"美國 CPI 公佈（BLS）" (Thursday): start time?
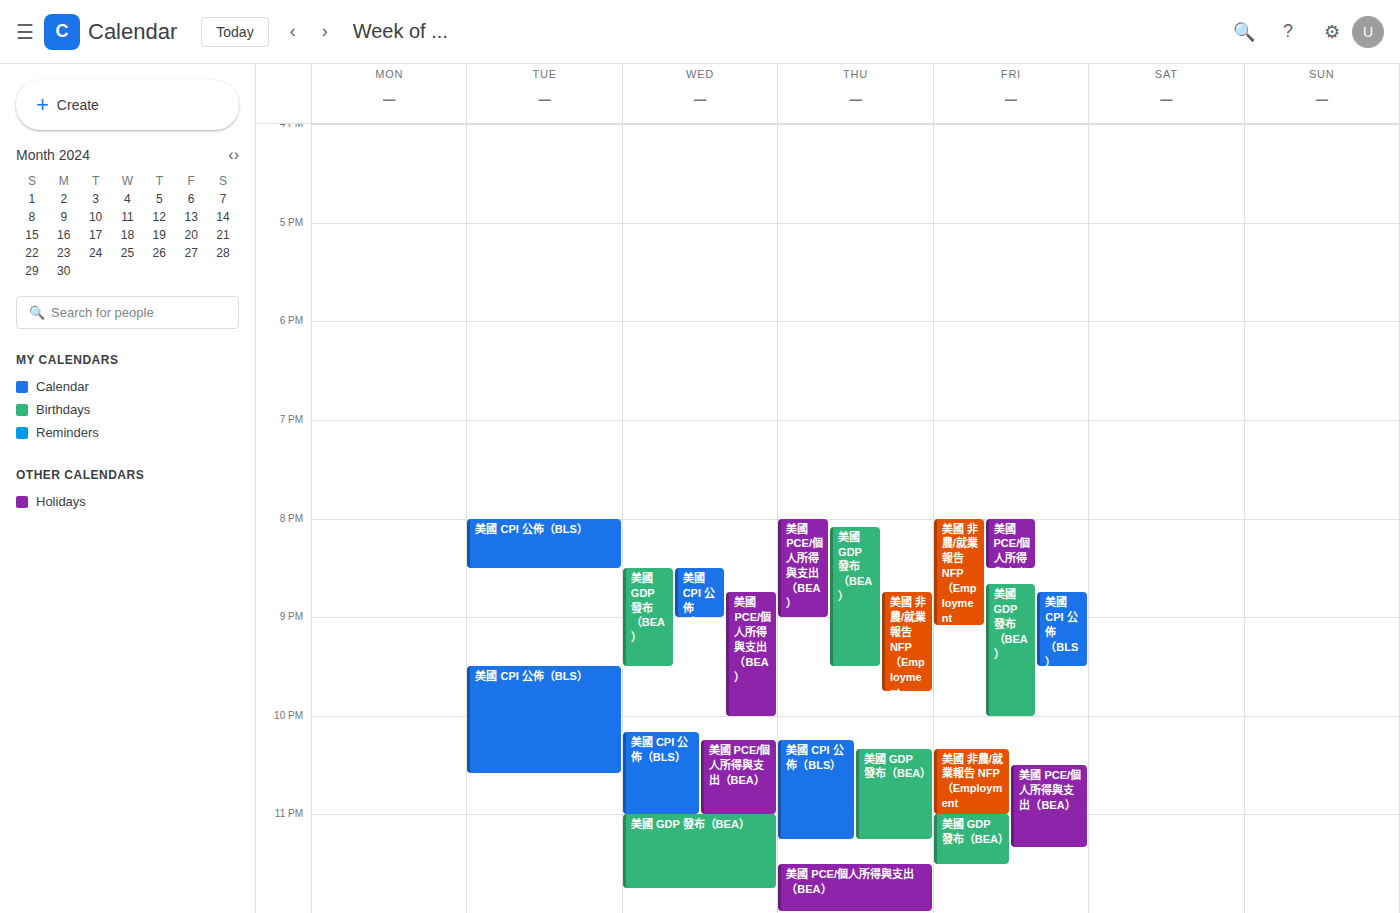
10:15 PM